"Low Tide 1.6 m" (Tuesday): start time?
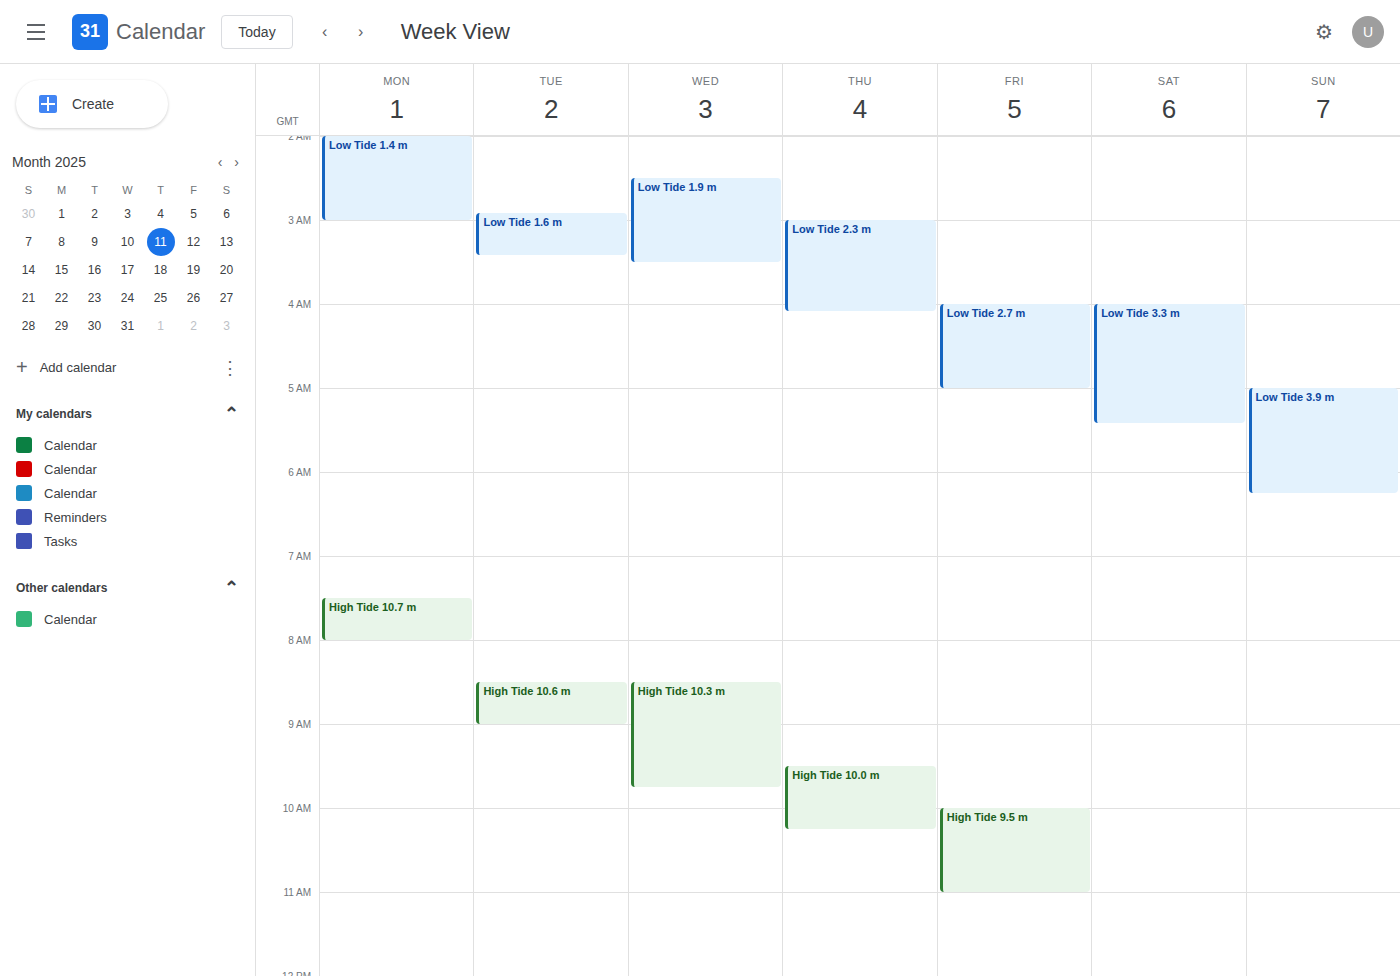
2:55 AM